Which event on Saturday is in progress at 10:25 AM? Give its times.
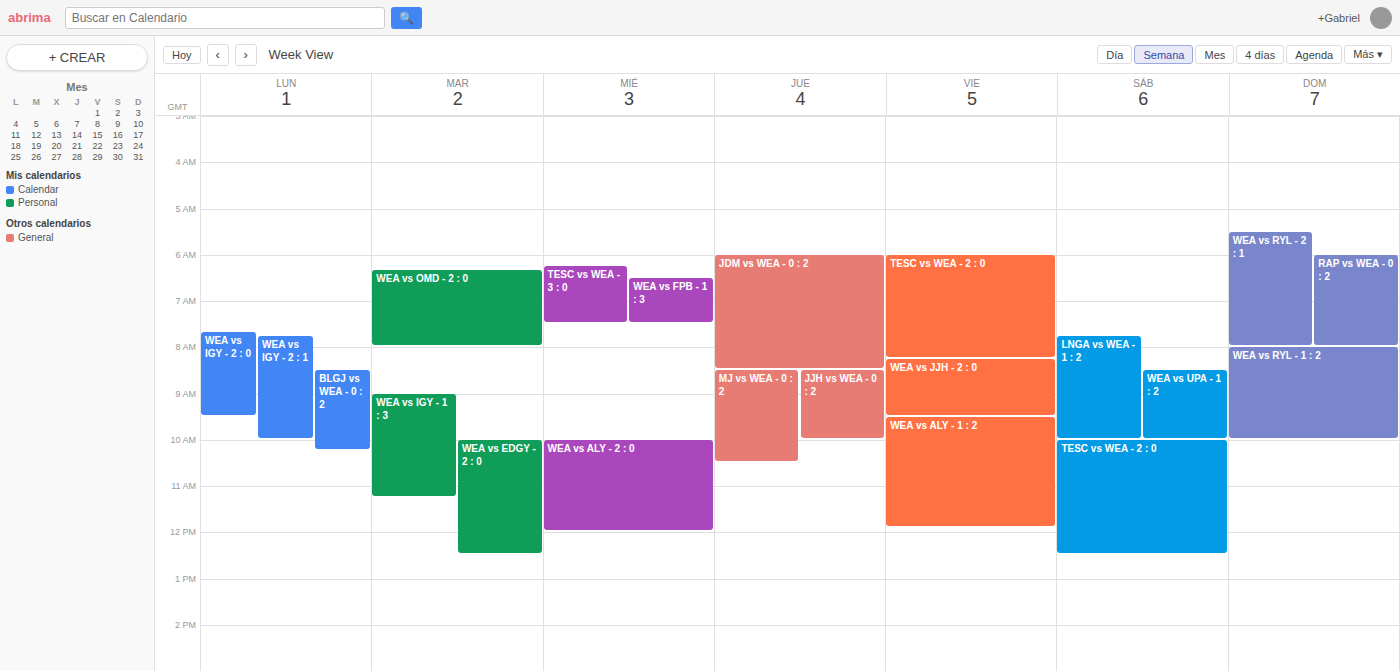
"TESC vs WEA - 2 : 0", 10:00 AM to 12:30 PM